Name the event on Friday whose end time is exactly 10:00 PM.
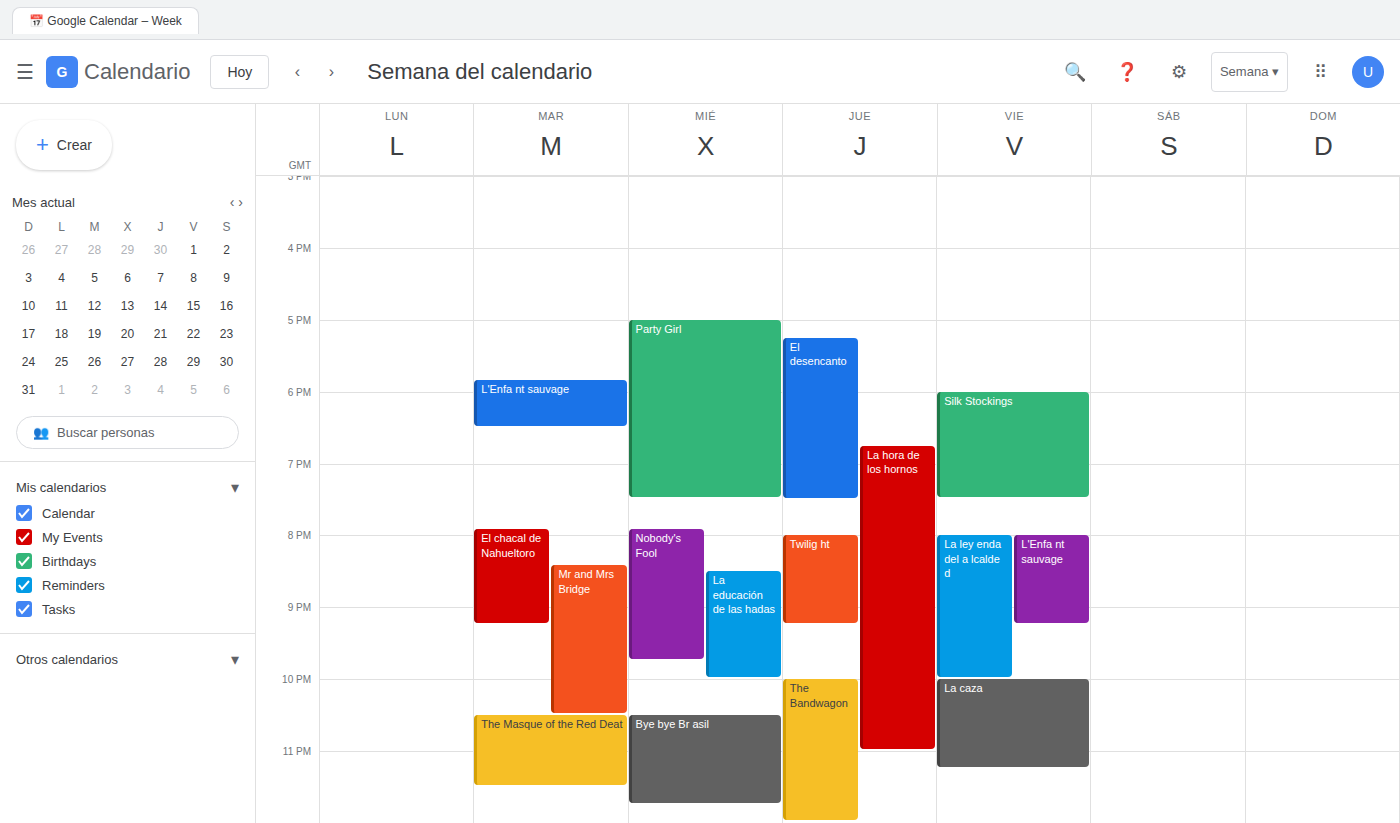
"La ley enda del a lcalde d"